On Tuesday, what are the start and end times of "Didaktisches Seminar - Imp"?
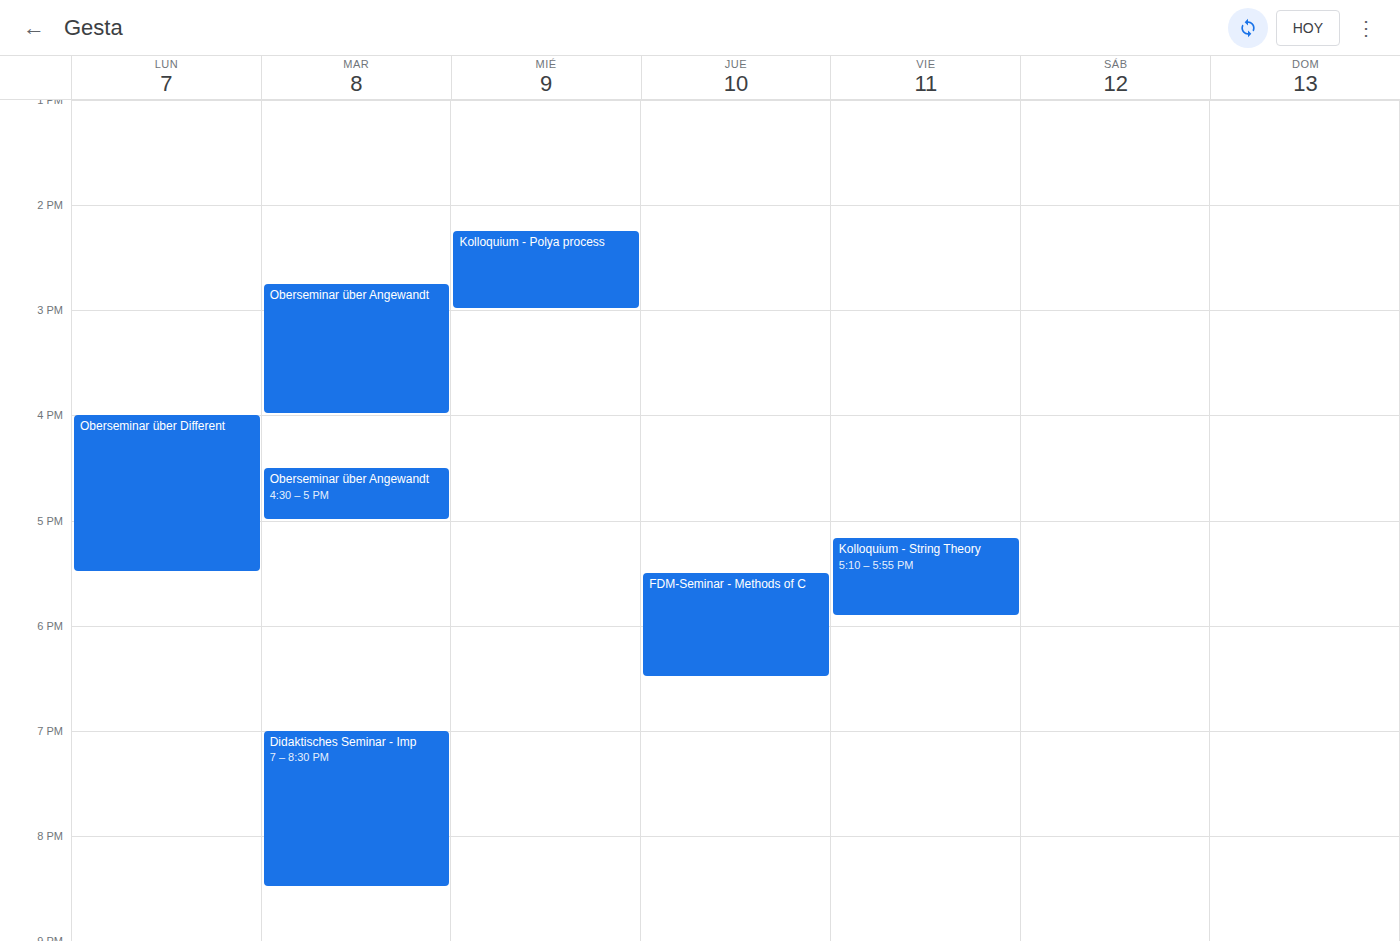
7:00 PM to 8:30 PM